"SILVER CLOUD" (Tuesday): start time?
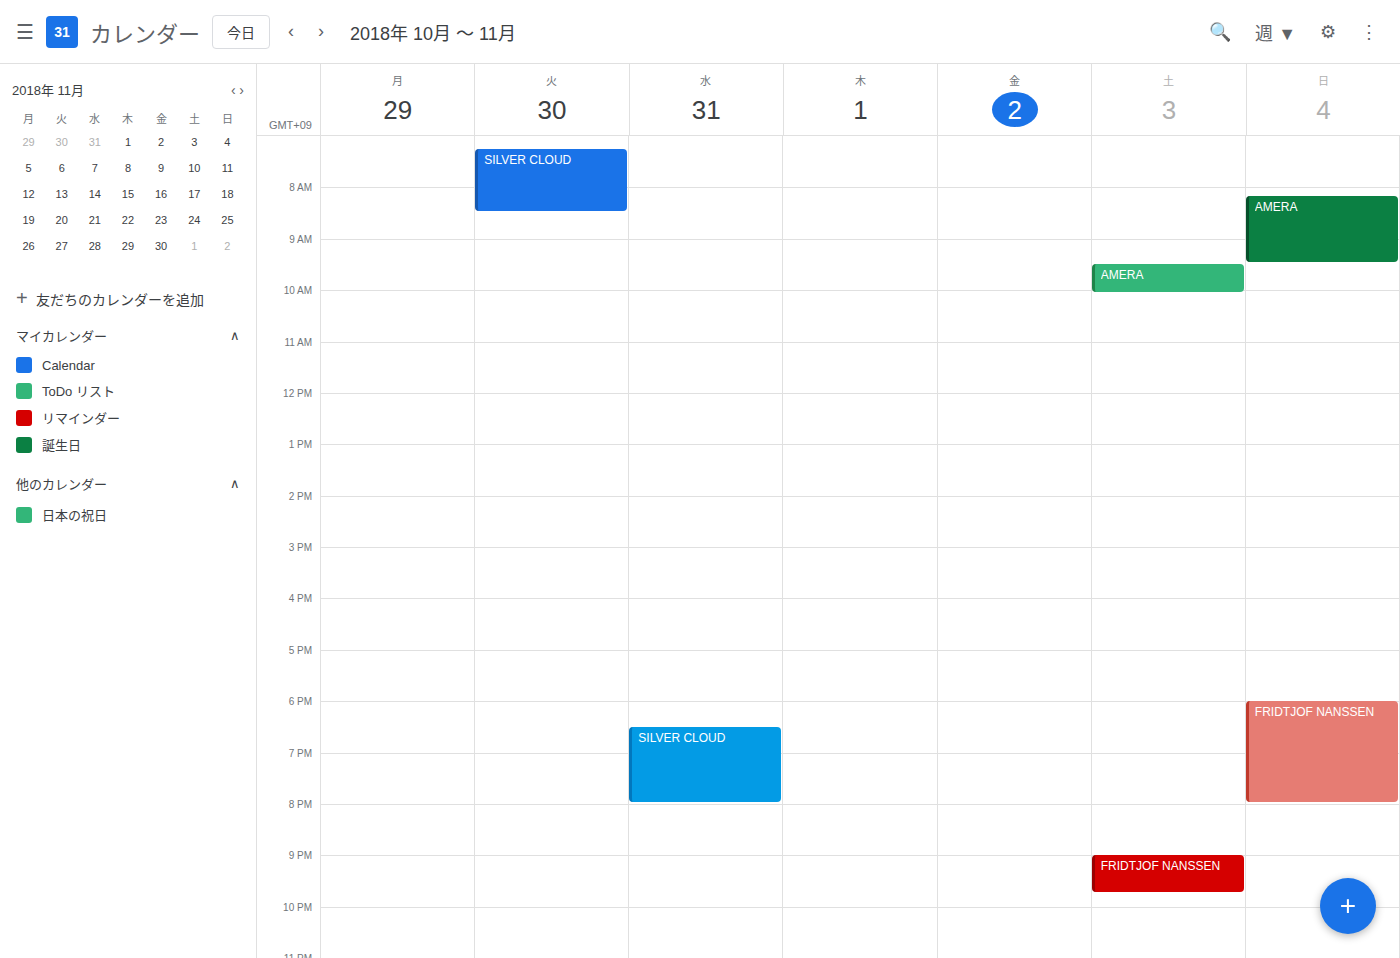
7:15 AM